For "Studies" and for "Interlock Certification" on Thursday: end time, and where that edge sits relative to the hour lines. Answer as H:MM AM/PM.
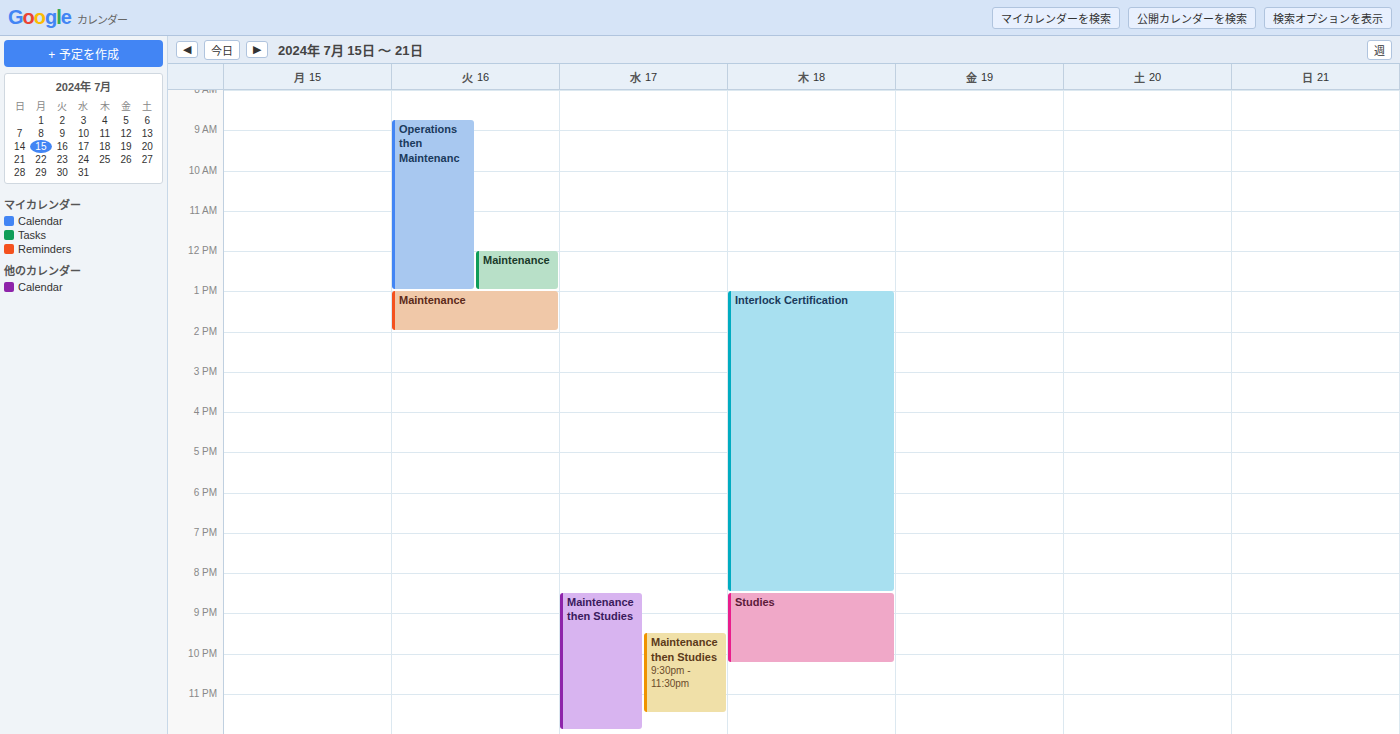
"Studies": 10:15 PM, neither: a quarter of the way from the 10 PM line to the 11 PM line. "Interlock Certification": 8:30 PM, halfway between the 8 PM and 9 PM lines.